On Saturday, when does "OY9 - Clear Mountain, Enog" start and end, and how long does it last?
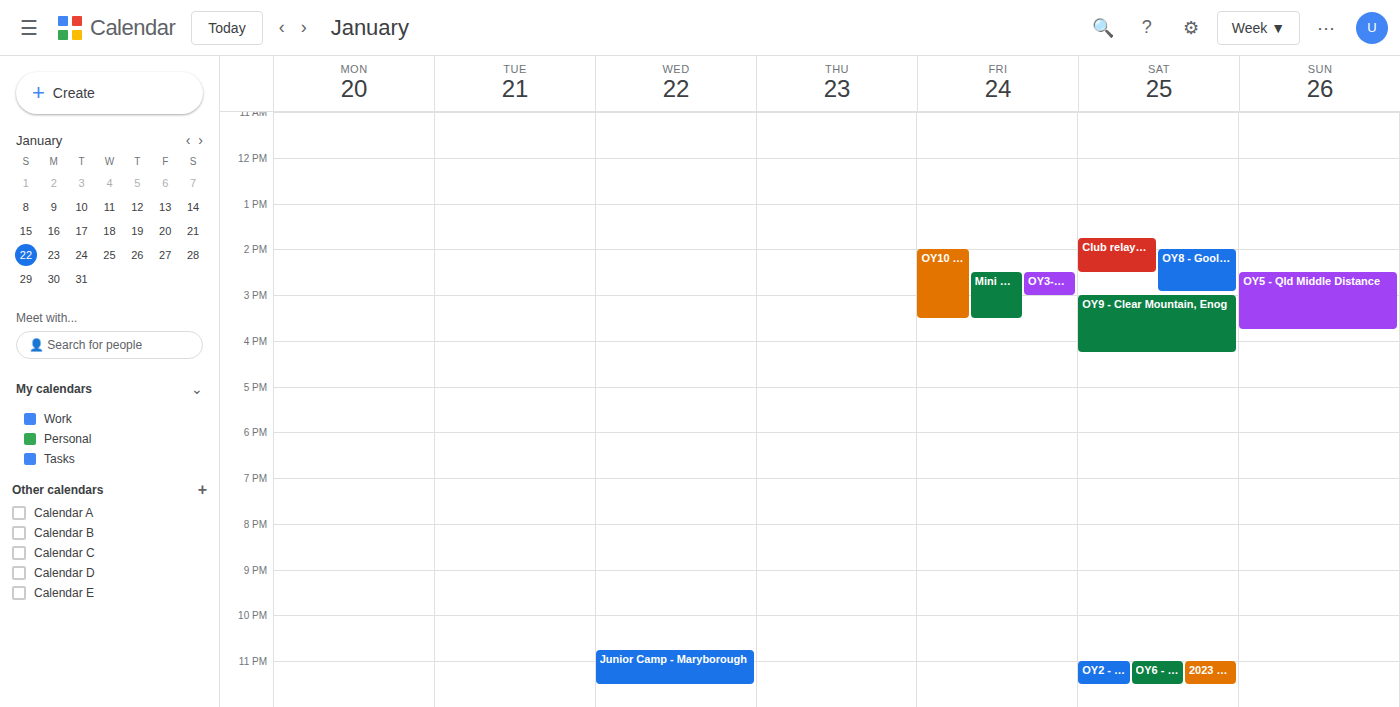
3:00 PM to 4:15 PM, 1 hour 15 minutes